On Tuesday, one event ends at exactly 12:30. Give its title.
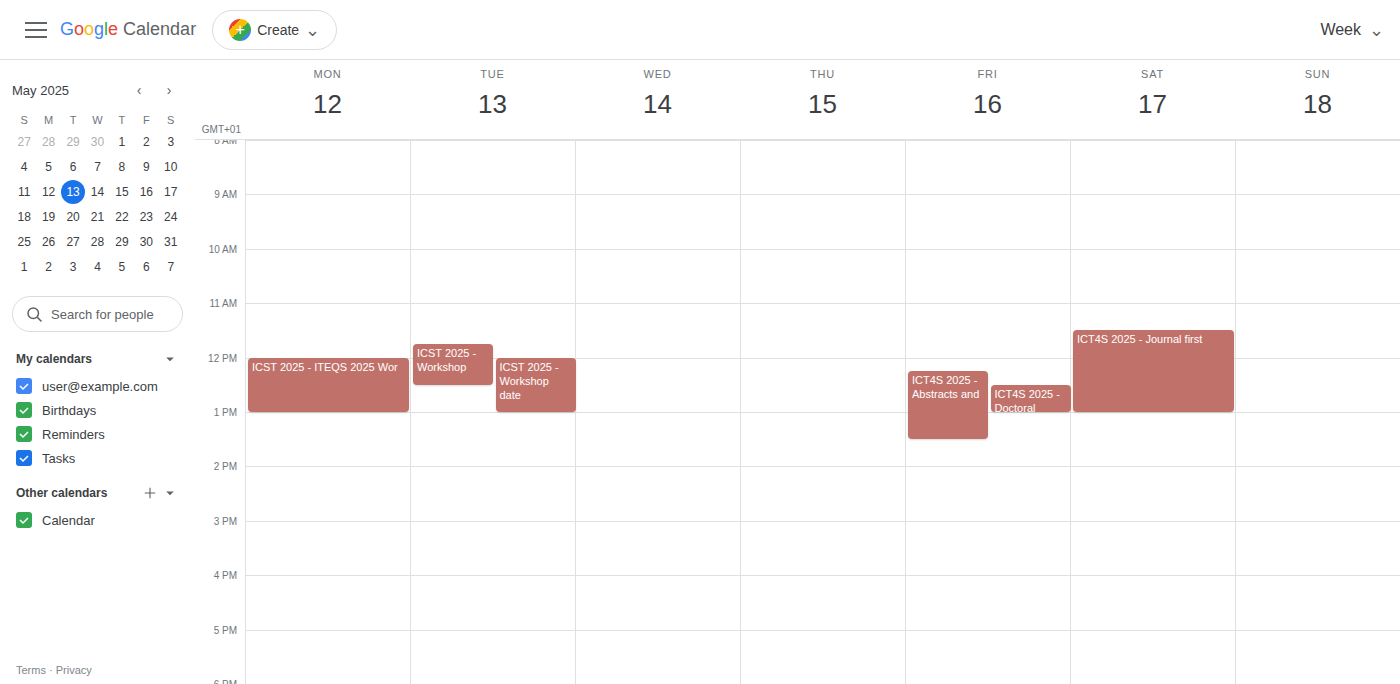
"ICST 2025 - Workshop"